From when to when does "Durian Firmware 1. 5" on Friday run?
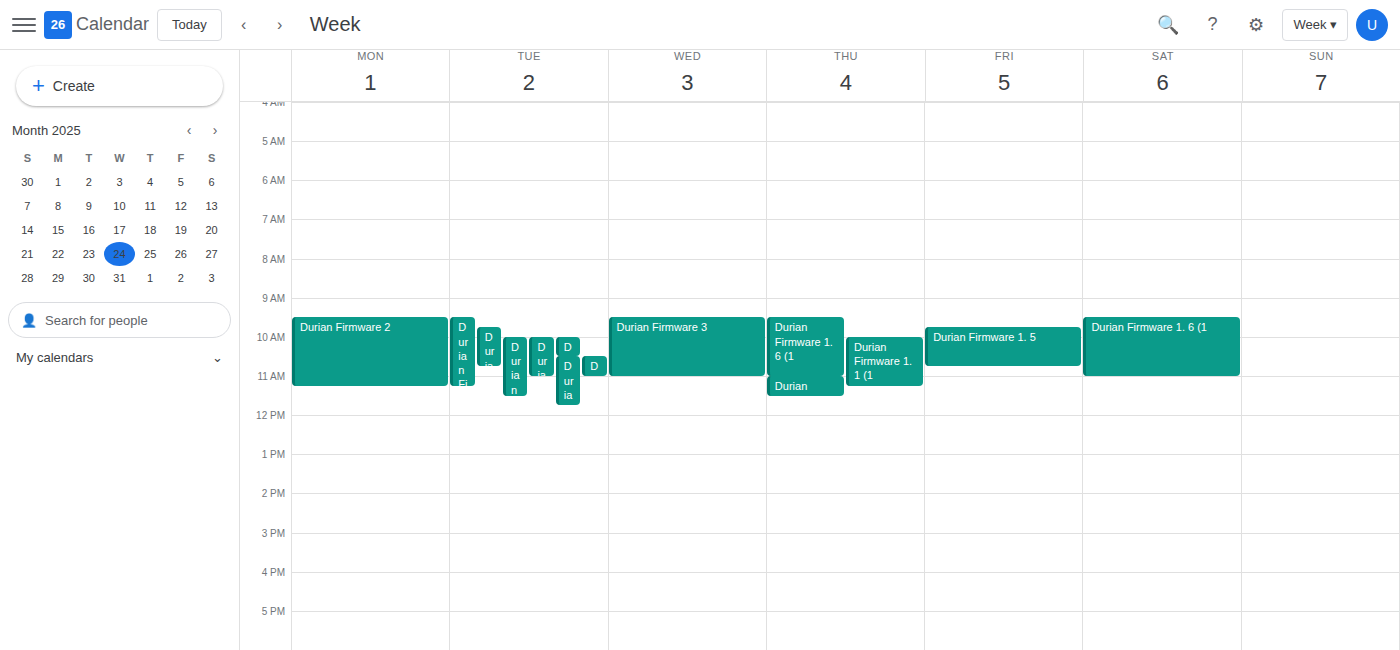
09:45 to 10:45